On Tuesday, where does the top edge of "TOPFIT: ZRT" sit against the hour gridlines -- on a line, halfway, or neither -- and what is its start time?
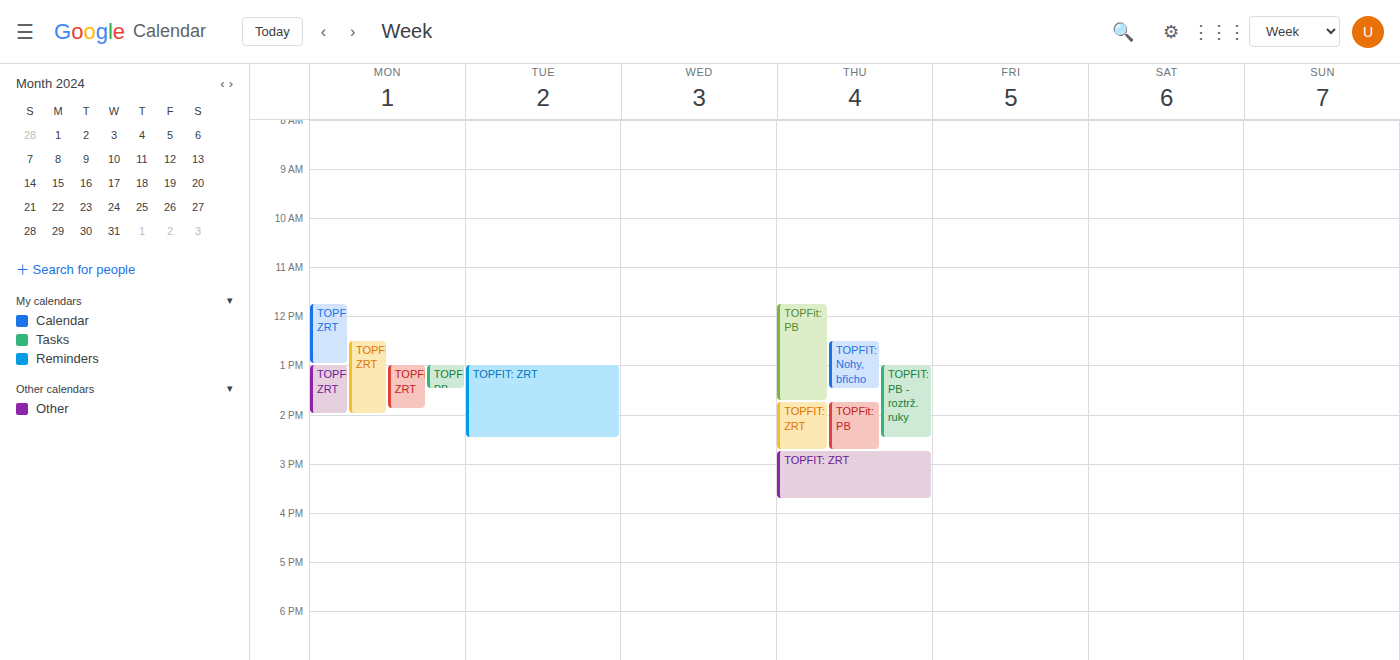
1:00 PM -- exactly on the 1 PM line.